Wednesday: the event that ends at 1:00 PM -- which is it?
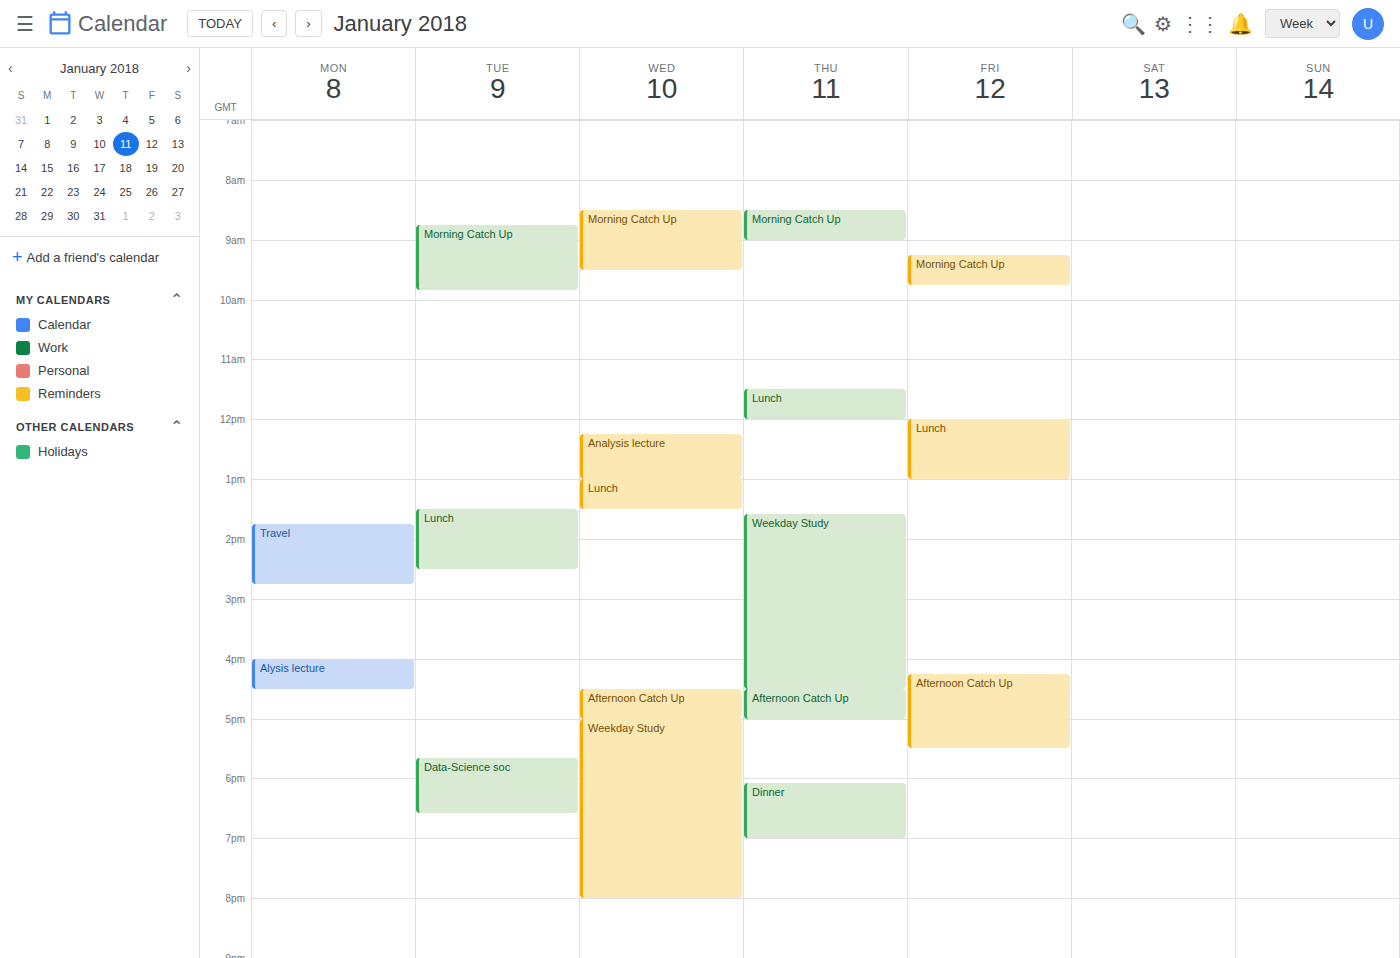
"Analysis lecture"